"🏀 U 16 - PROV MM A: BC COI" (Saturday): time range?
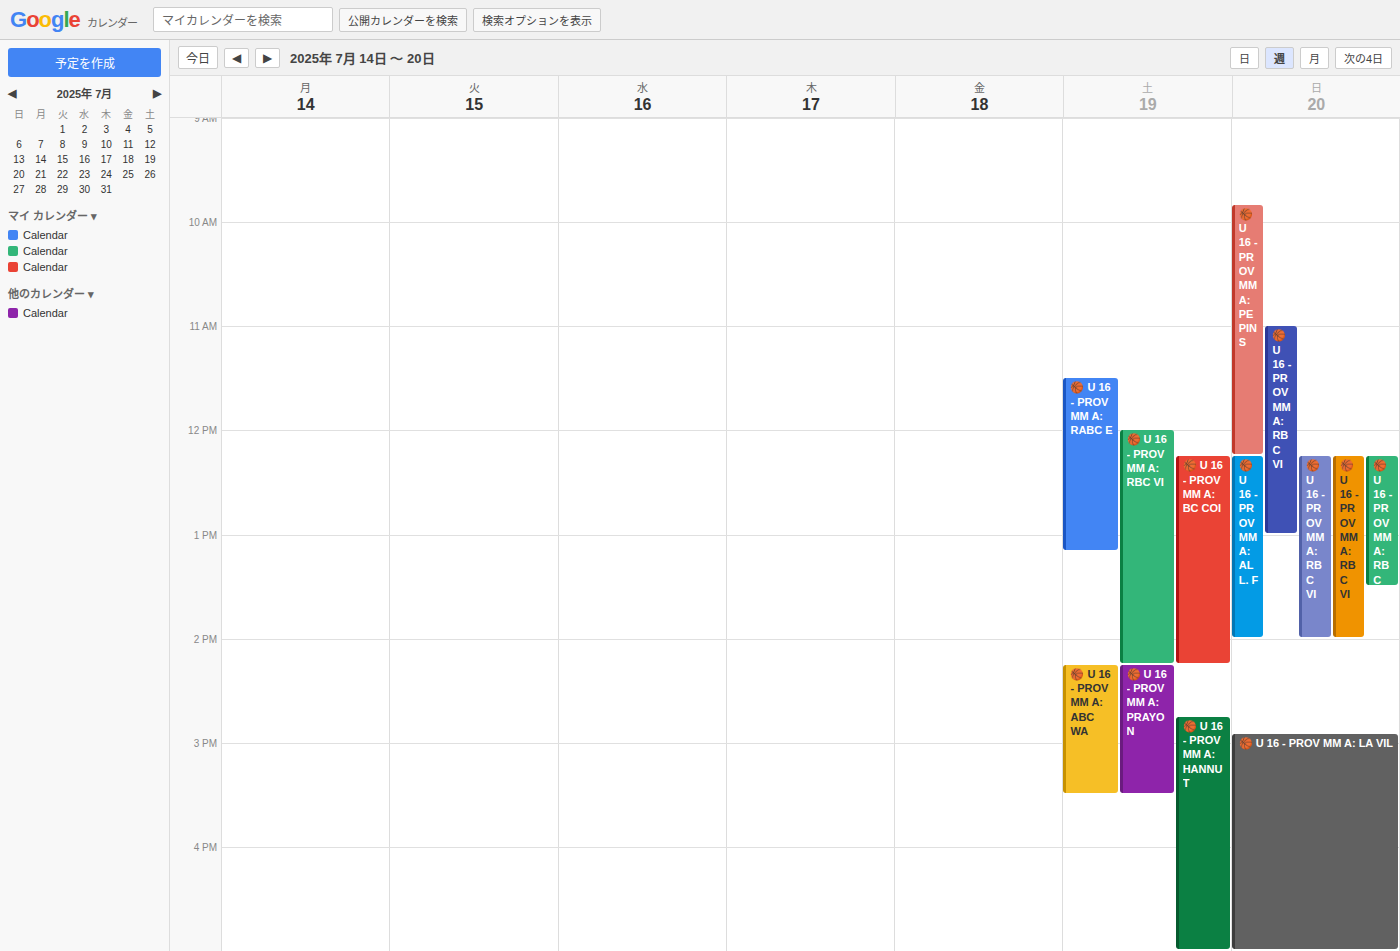
12:15 PM to 2:15 PM